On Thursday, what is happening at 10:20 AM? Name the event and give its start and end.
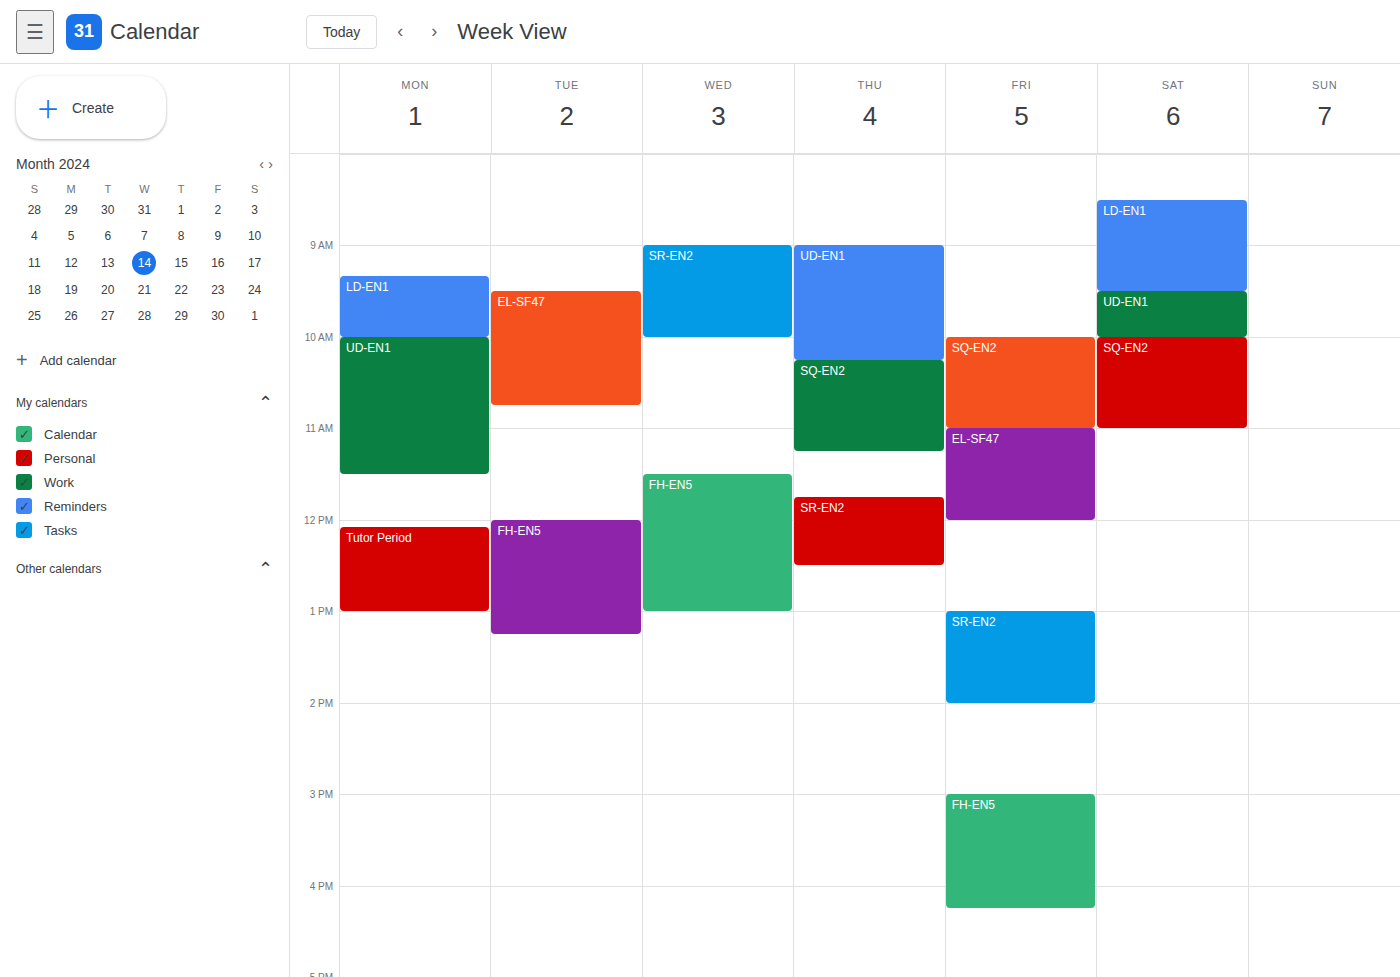
"SQ-EN2", 10:15 AM to 11:15 AM